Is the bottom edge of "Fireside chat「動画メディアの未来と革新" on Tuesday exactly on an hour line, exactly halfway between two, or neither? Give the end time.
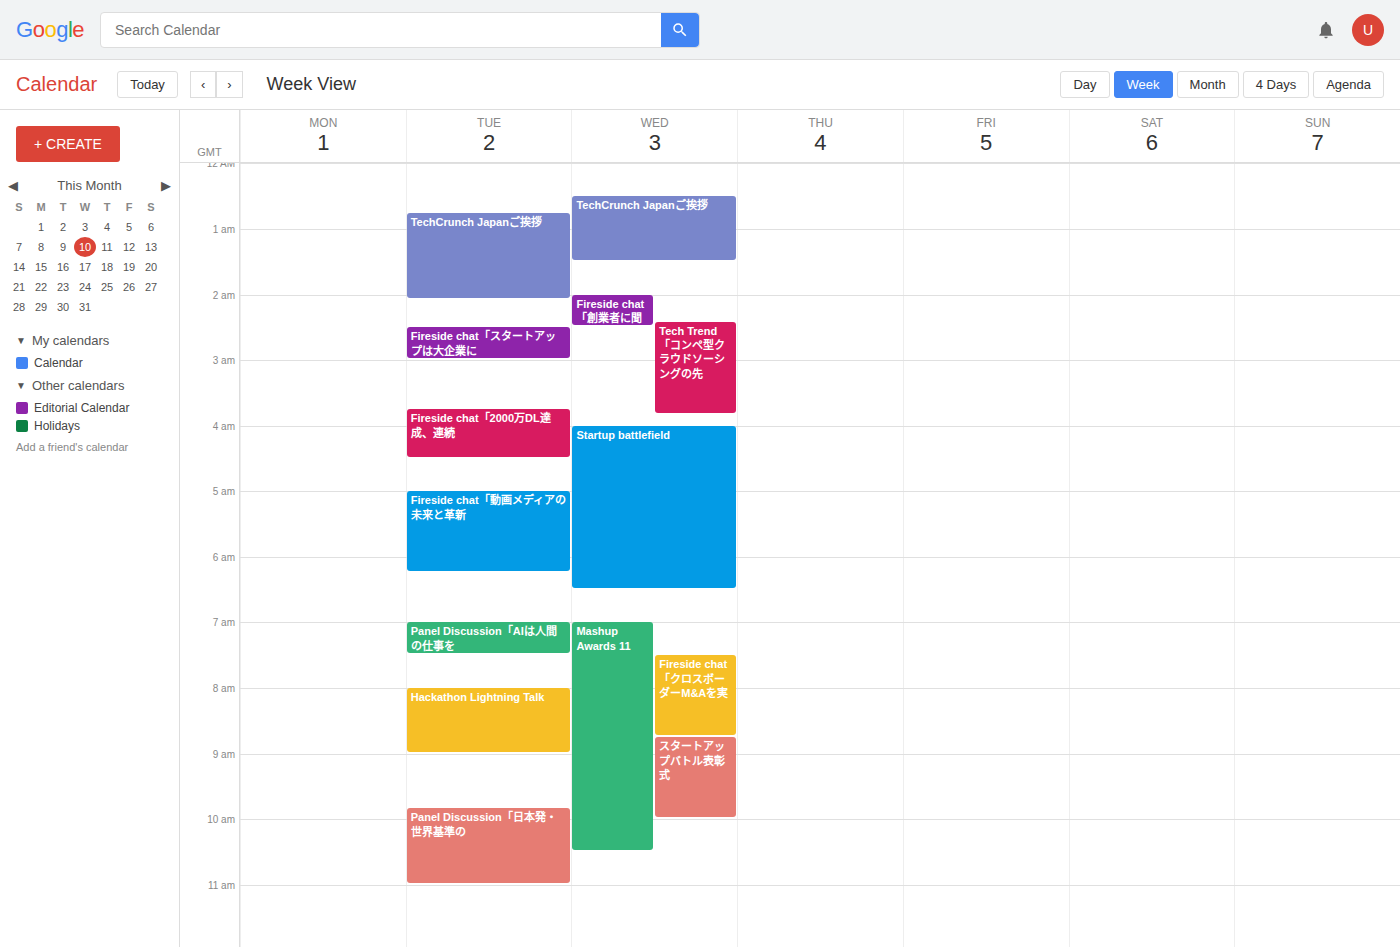
6:15 AM -- neither: a quarter of the way from the 6 AM line to the 7 AM line.